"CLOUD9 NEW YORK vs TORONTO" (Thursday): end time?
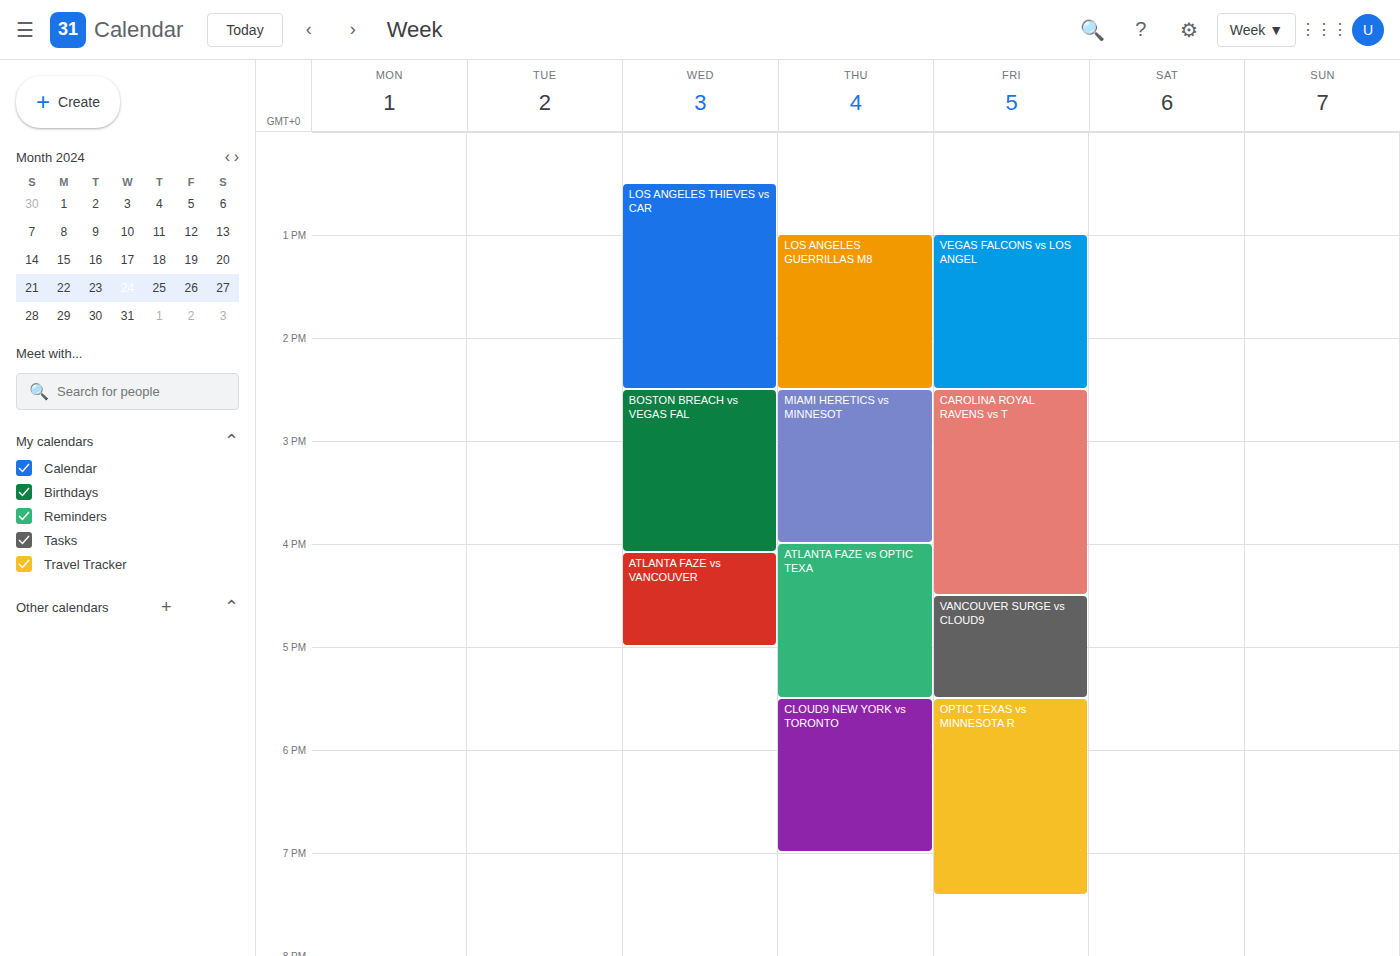
7:00 PM